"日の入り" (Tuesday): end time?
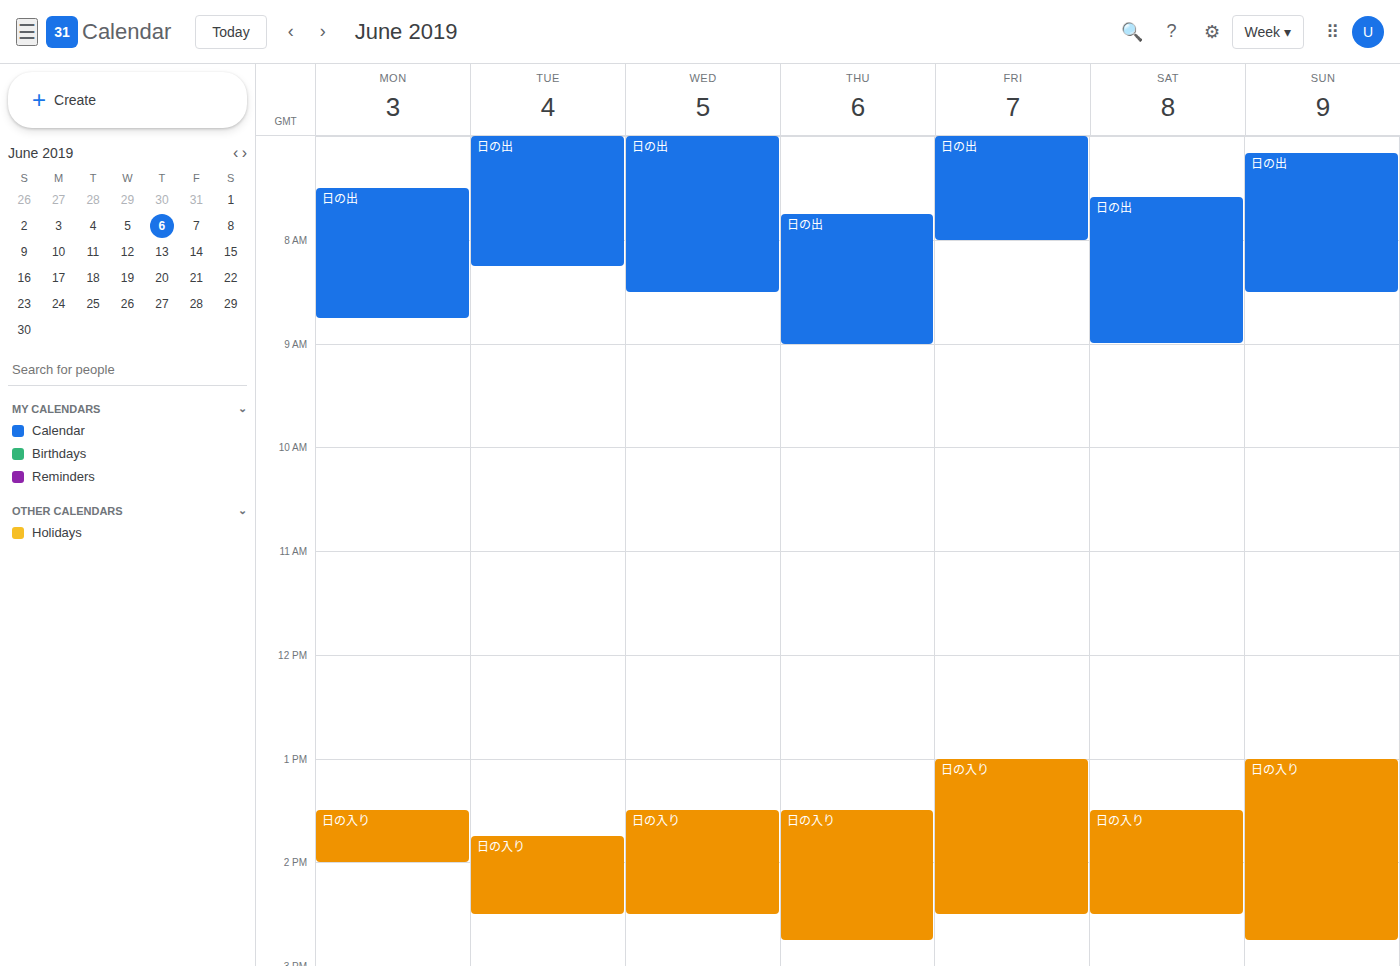
2:30 PM